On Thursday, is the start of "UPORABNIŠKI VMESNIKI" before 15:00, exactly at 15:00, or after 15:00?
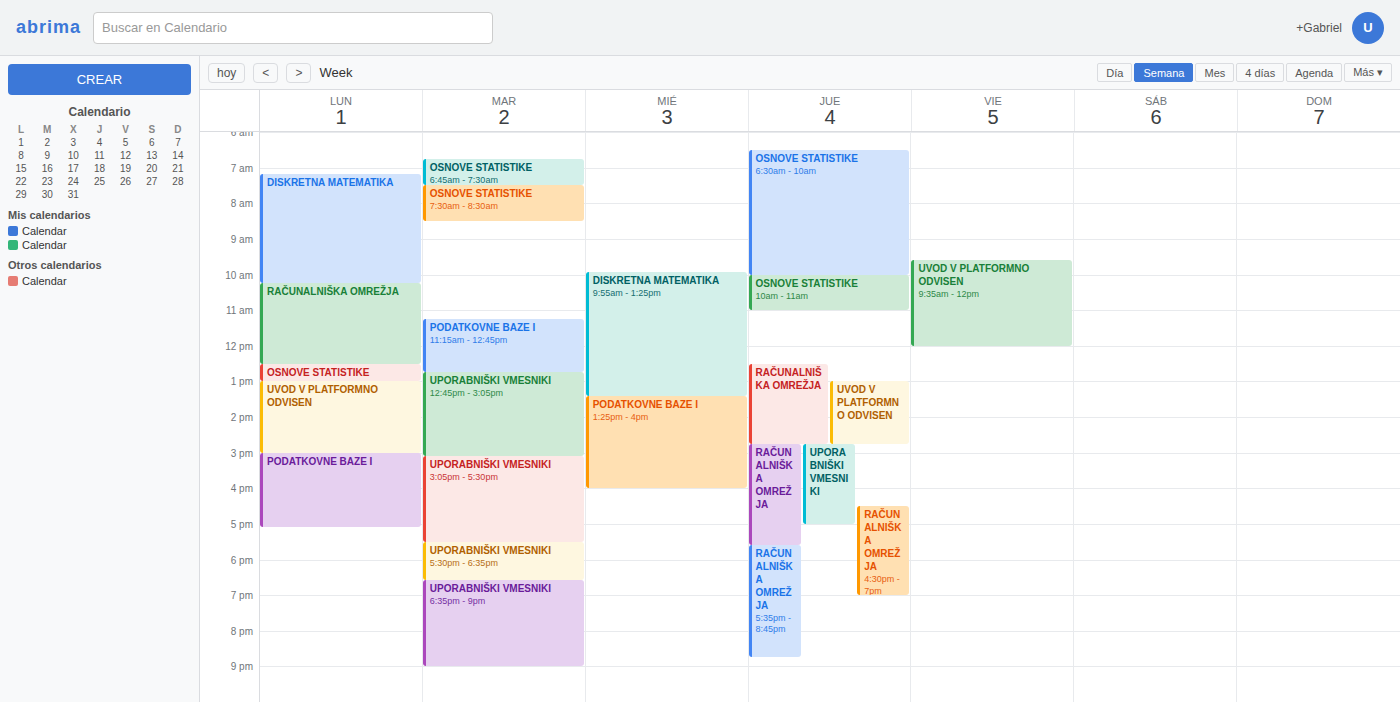
14:45 -- before 15:00, 15 minutes above the 15:00 line.